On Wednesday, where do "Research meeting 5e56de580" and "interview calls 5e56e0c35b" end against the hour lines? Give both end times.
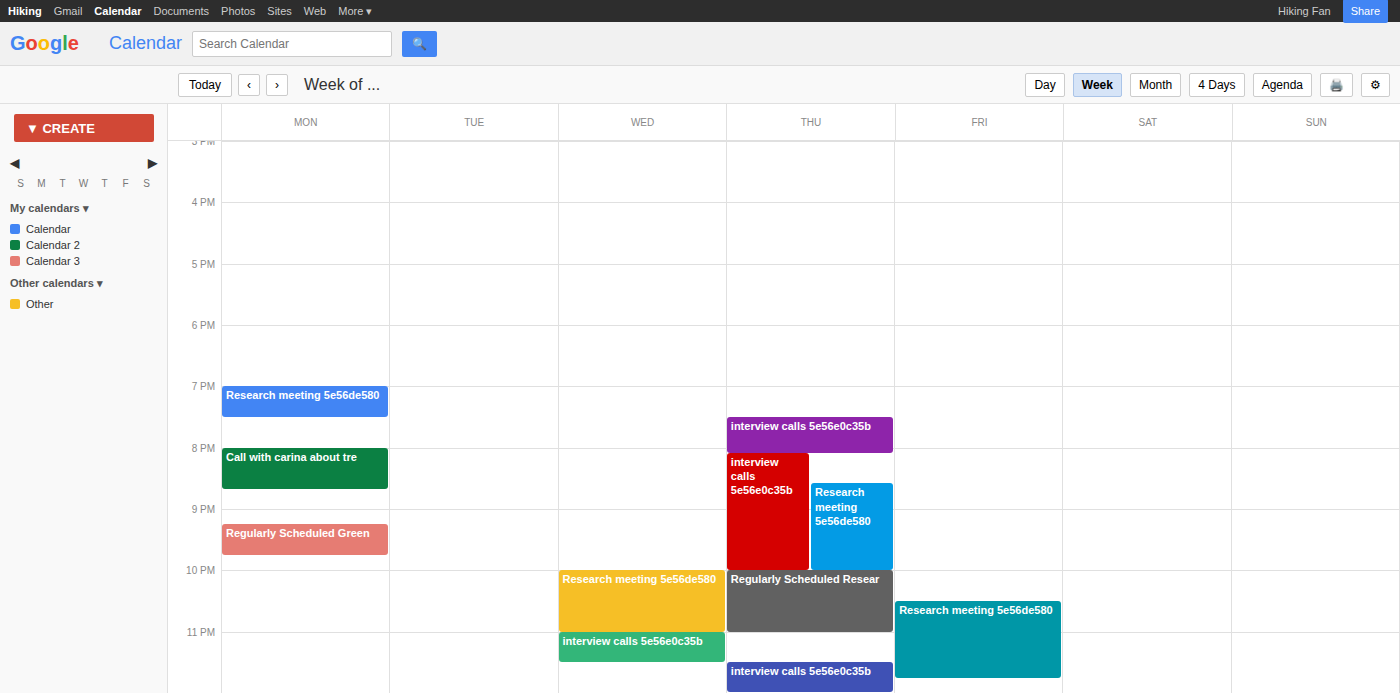
"Research meeting 5e56de580": 11:00 PM, exactly on the 11 PM line. "interview calls 5e56e0c35b": 11:30 PM, halfway between the 11 PM and 12 AM lines.